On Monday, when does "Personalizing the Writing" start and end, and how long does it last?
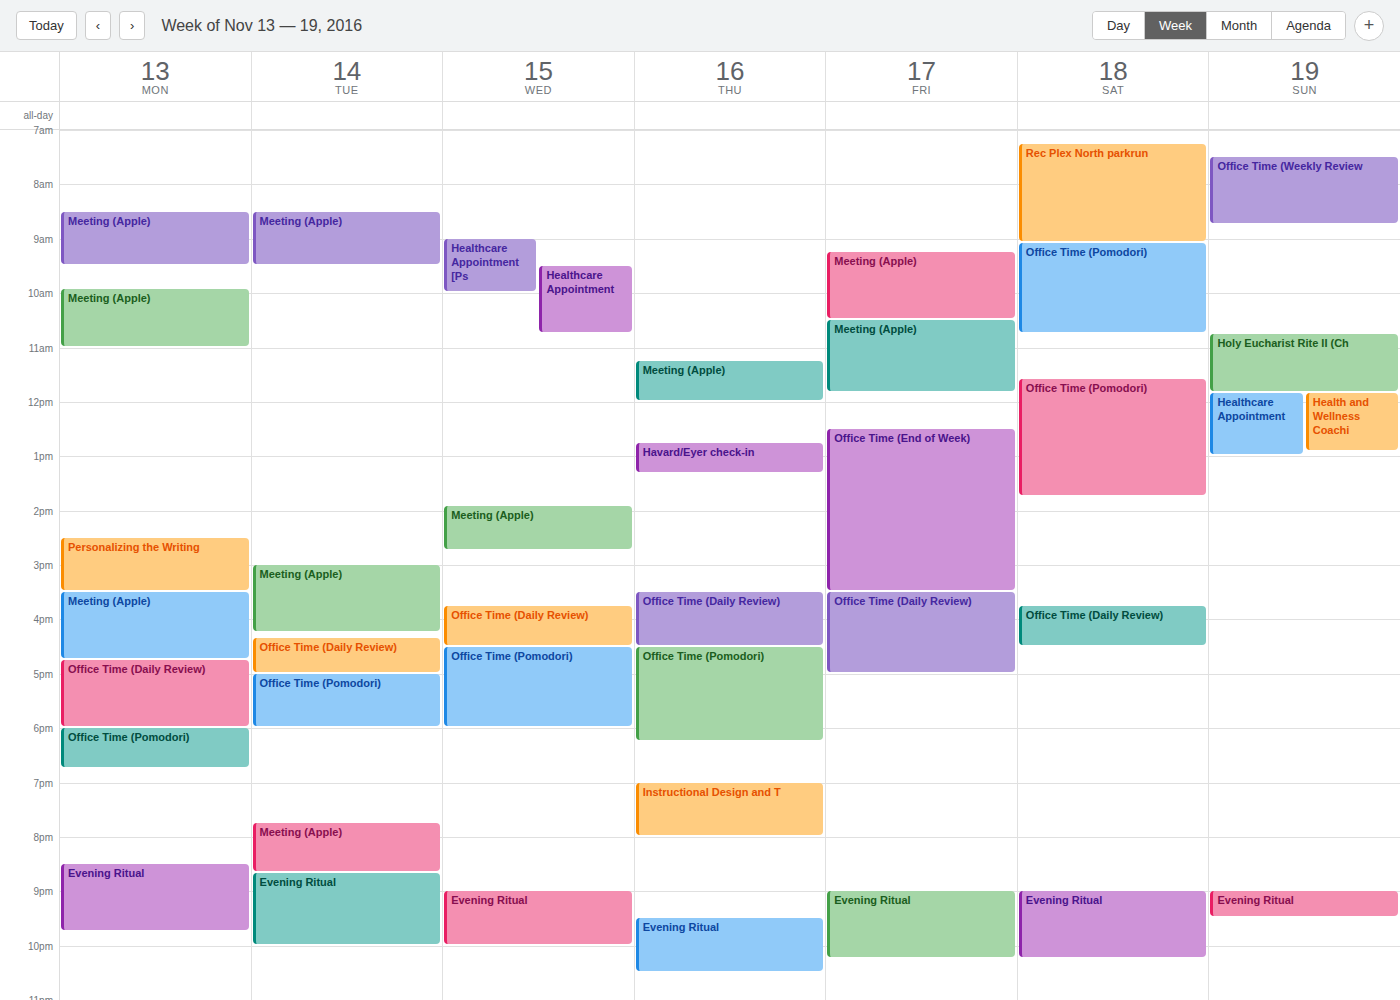
2:30 PM to 3:30 PM, 1 hour